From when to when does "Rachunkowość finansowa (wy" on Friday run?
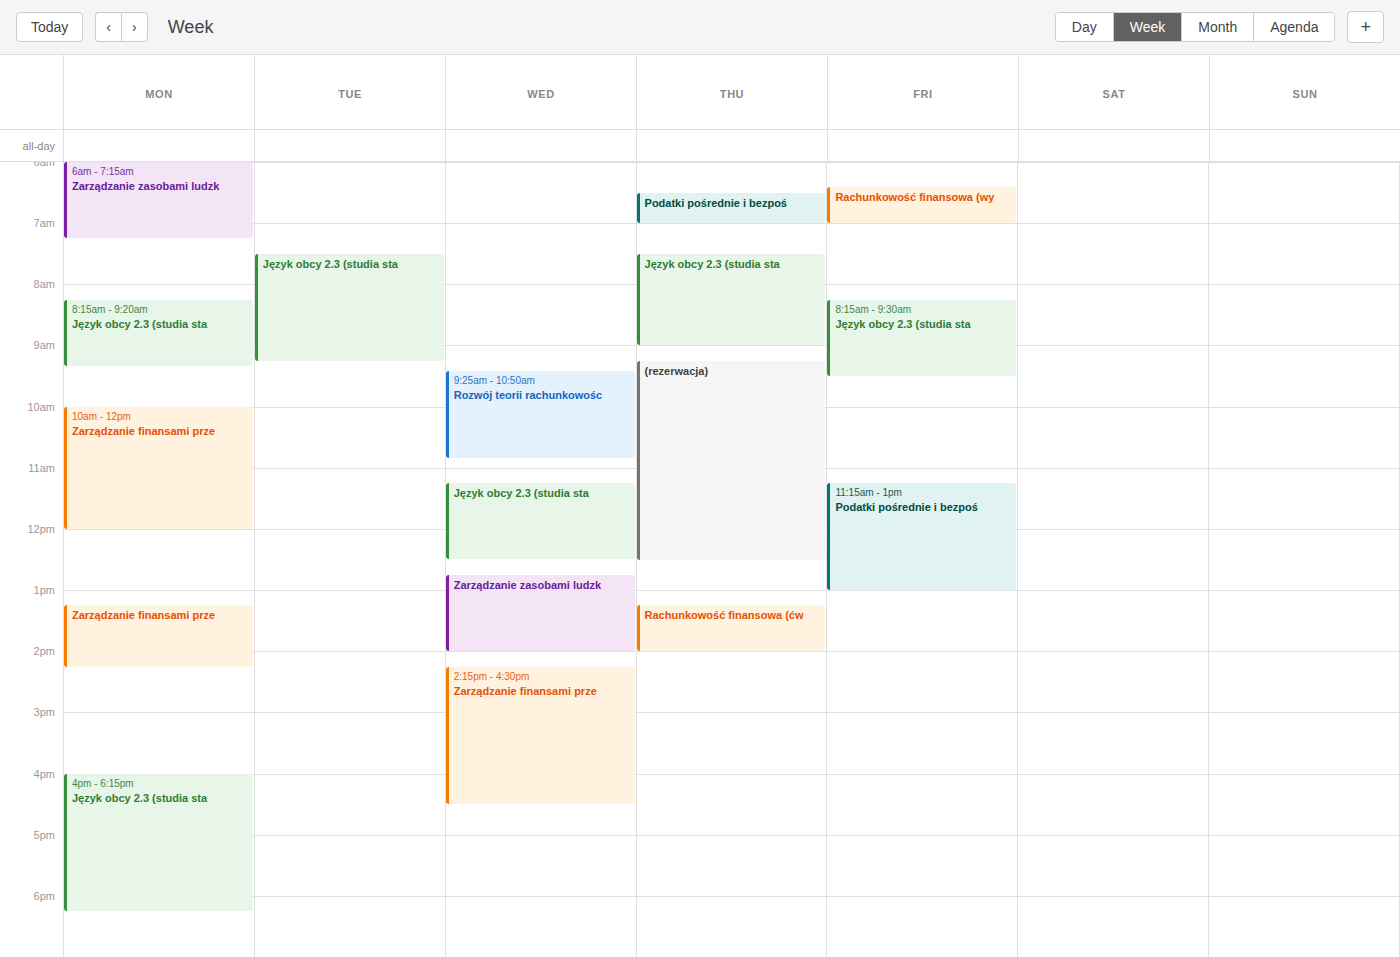
06:25 to 07:00